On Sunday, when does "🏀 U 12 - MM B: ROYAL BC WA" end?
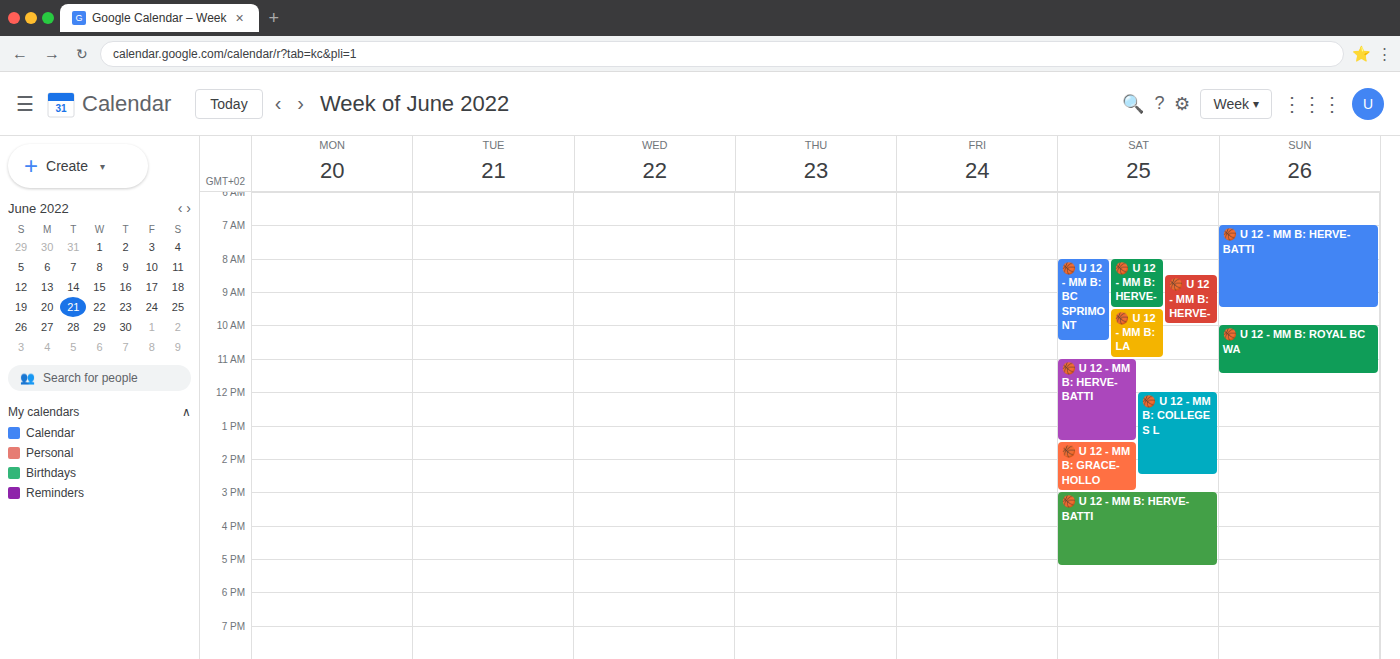
11:30